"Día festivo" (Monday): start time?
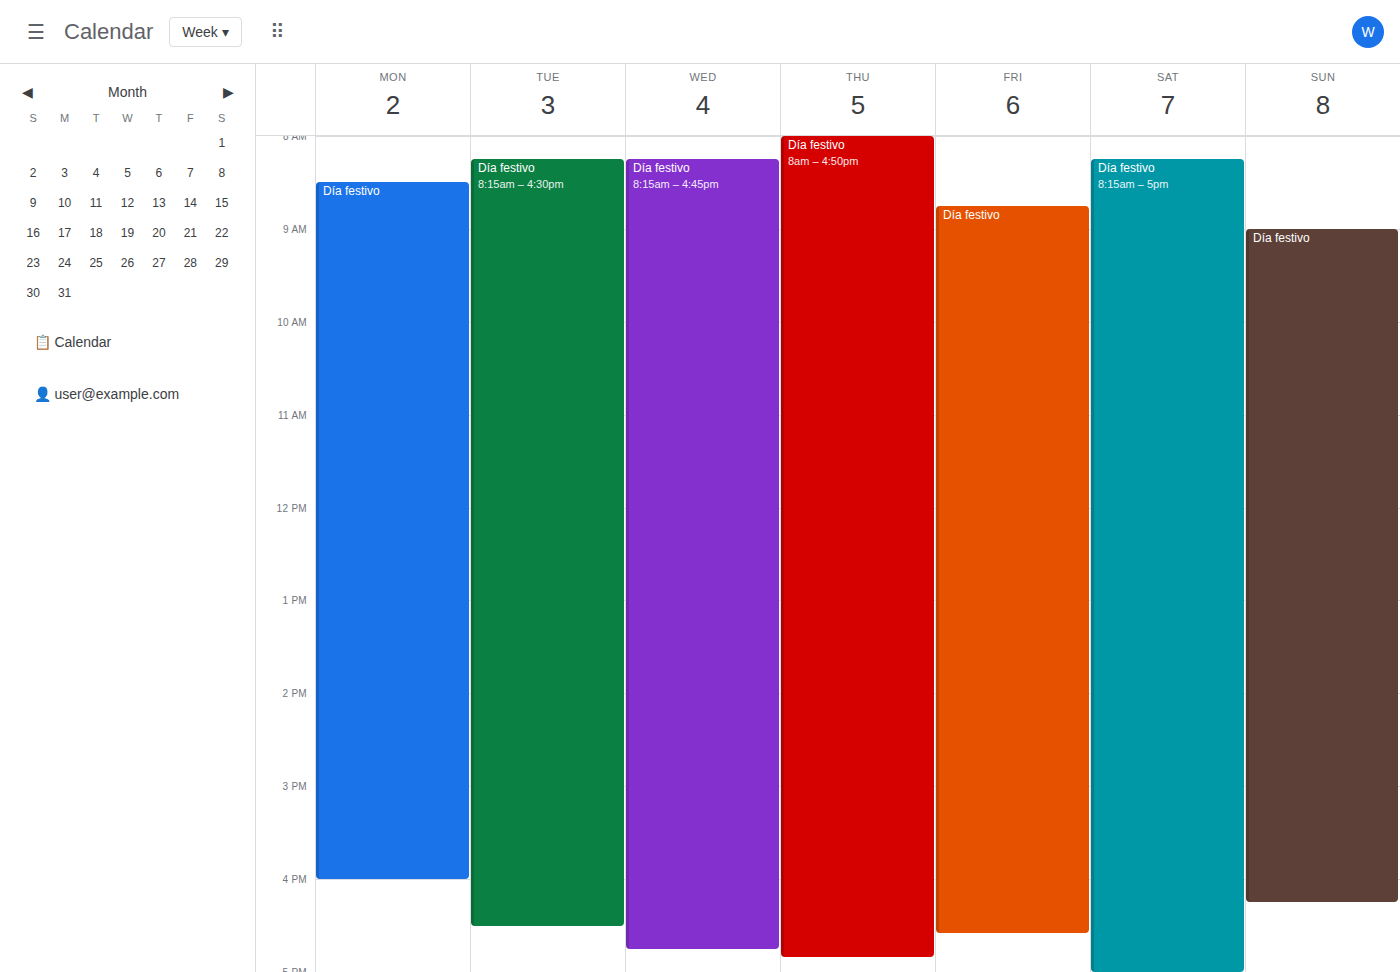
08:30